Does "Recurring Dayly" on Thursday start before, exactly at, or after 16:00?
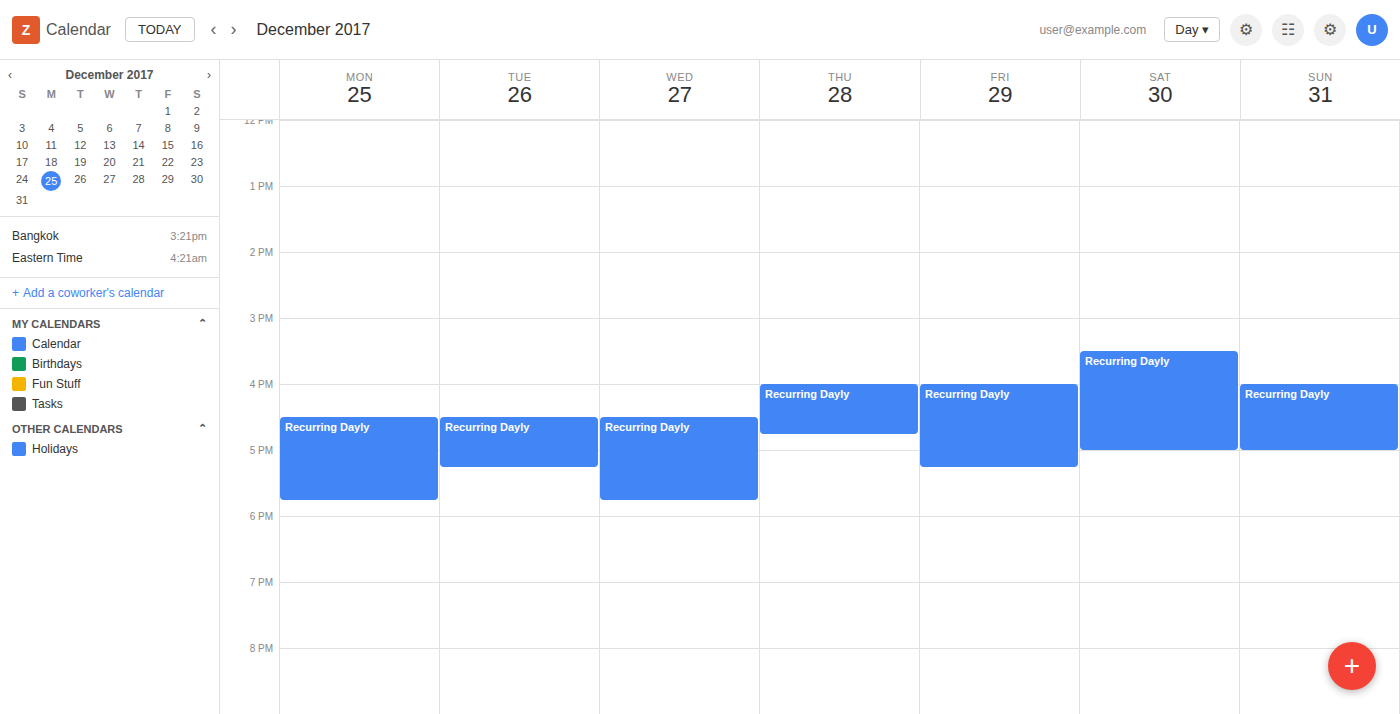
16:00 -- exactly at 16:00, on the 16:00 line.